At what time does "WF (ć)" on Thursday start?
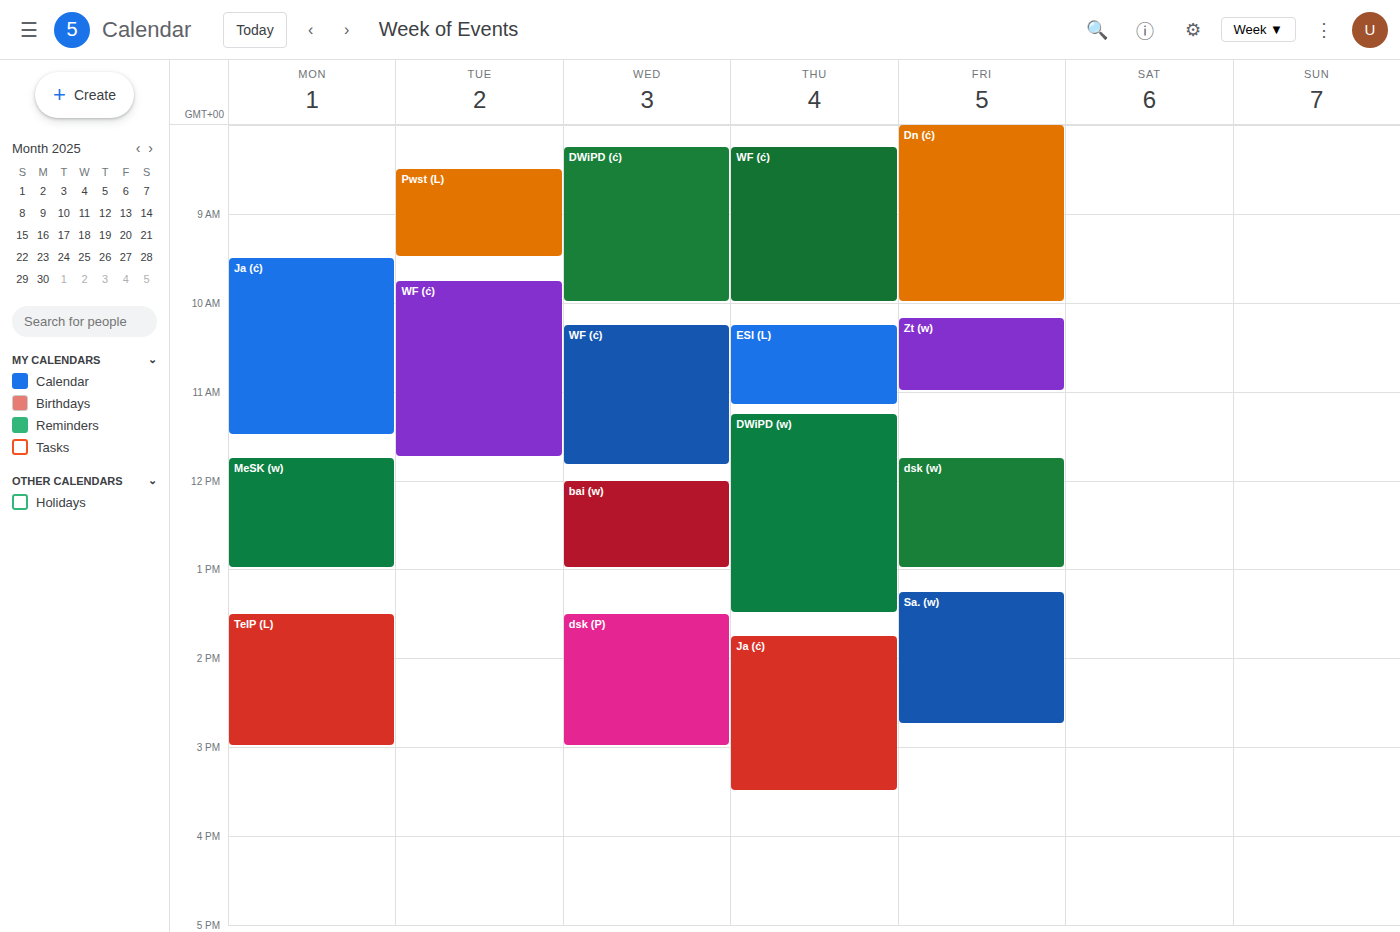
8:15 AM